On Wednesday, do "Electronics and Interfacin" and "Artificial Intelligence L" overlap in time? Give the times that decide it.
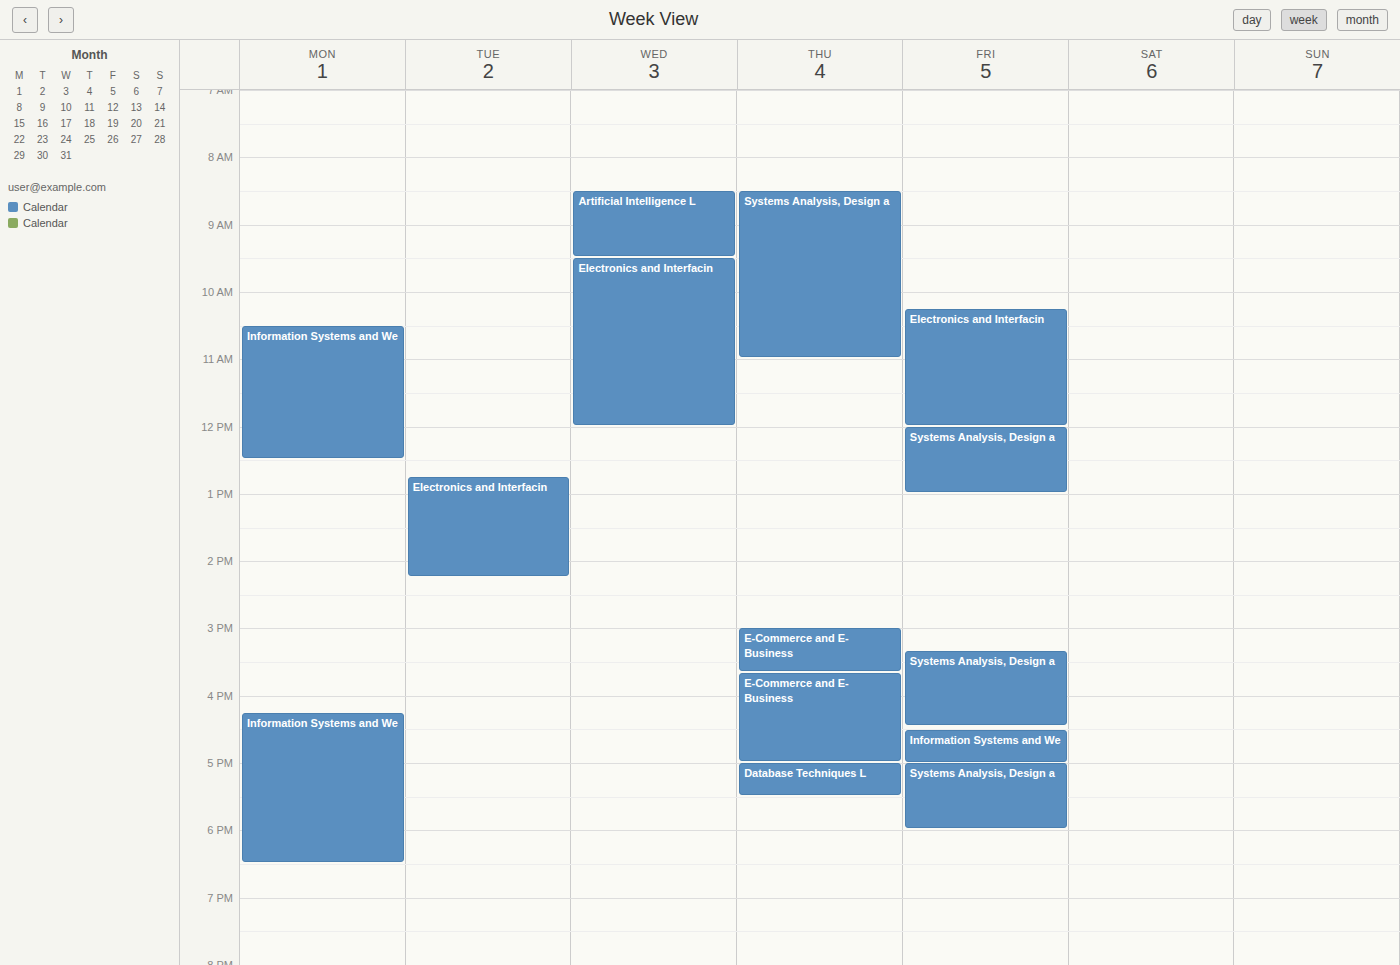
"Artificial Intelligence L" ends at 09:30, exactly when "Electronics and Interfacin" starts -- they touch but do not overlap.